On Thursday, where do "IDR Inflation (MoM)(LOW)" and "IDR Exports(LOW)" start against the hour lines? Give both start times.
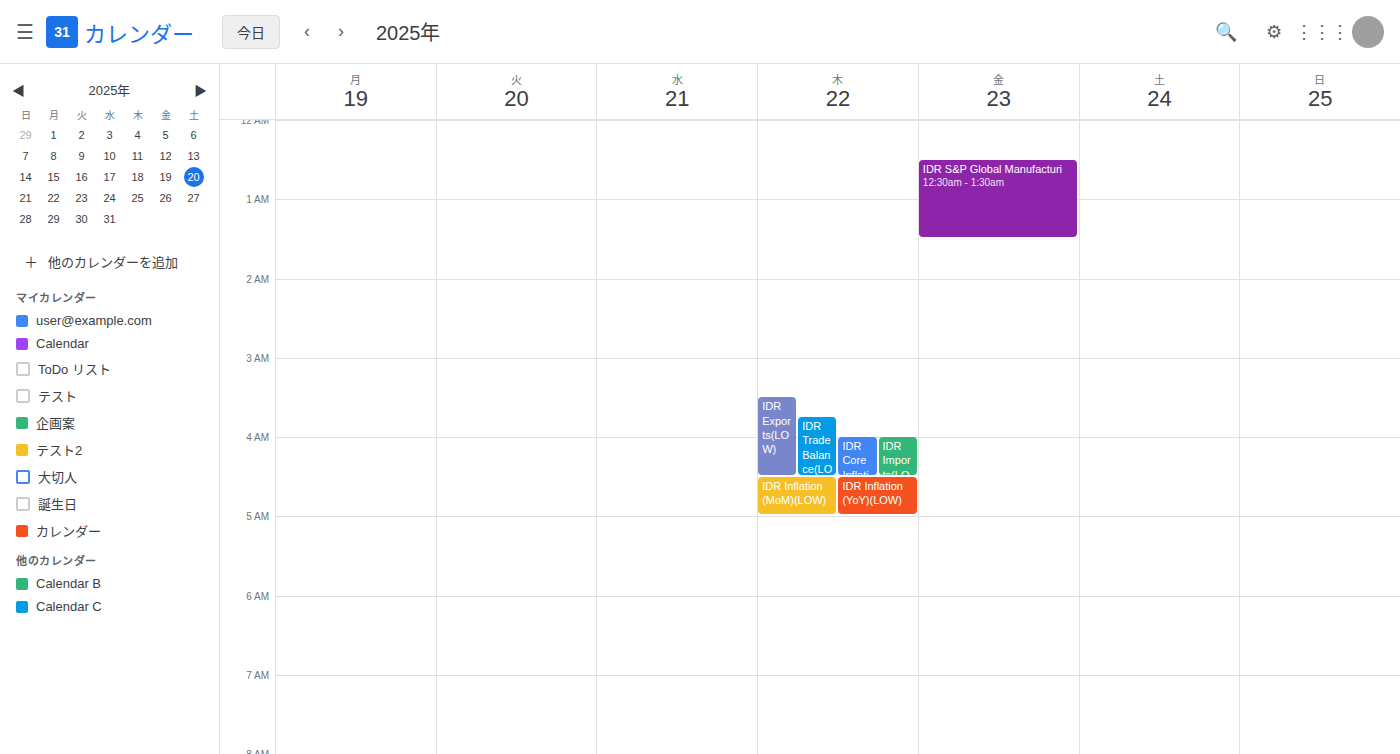
"IDR Inflation (MoM)(LOW)": 4:30 AM, halfway between the 4 AM and 5 AM lines. "IDR Exports(LOW)": 3:30 AM, halfway between the 3 AM and 4 AM lines.